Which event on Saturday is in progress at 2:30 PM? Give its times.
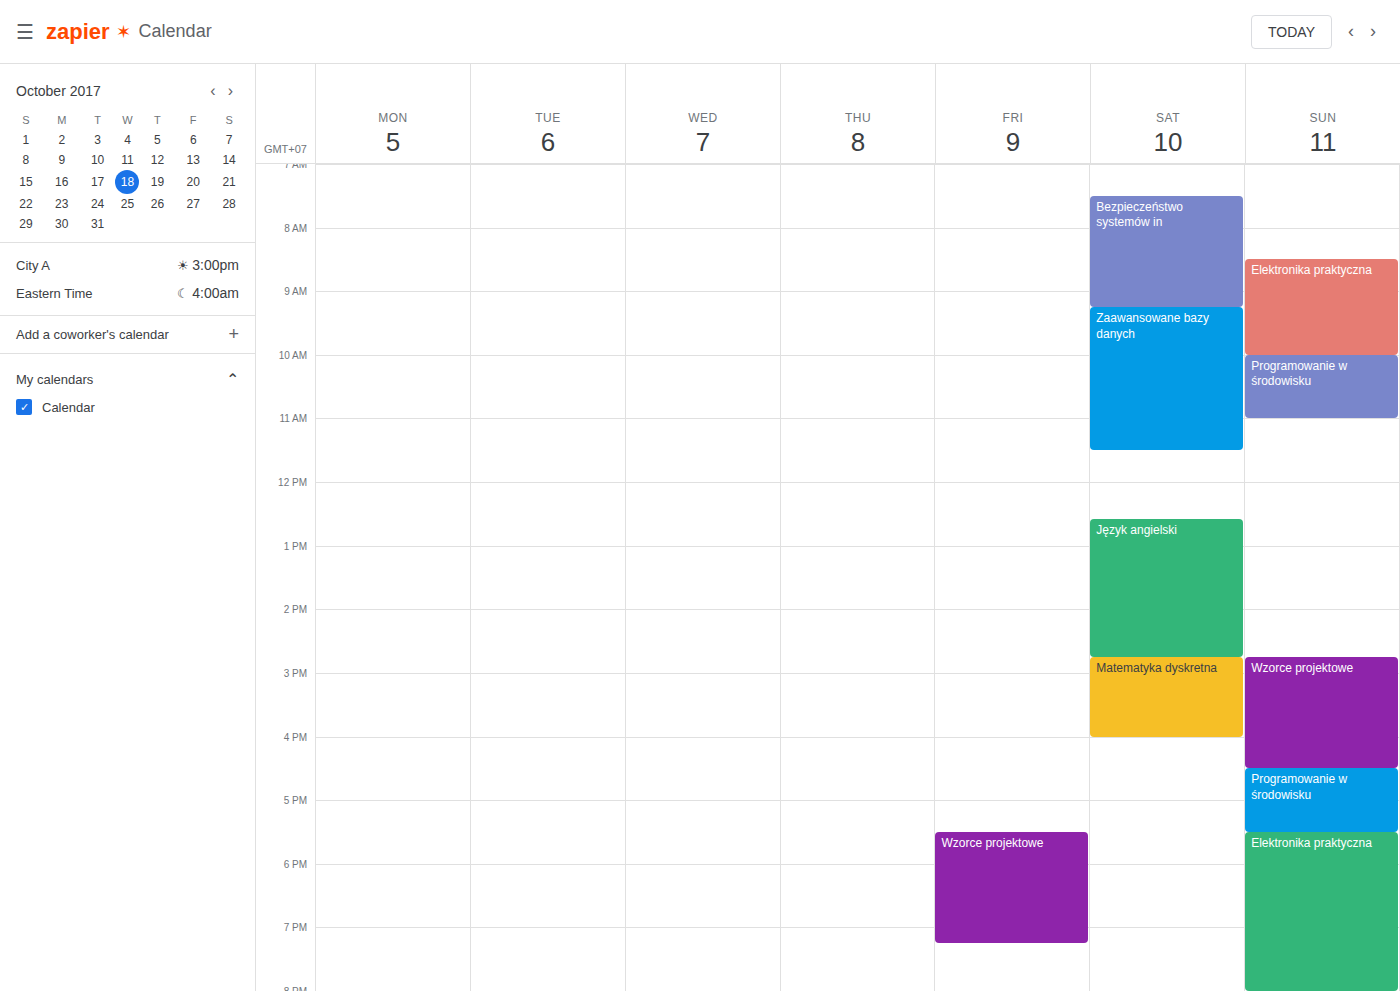
"Język angielski", 12:35 PM to 2:45 PM